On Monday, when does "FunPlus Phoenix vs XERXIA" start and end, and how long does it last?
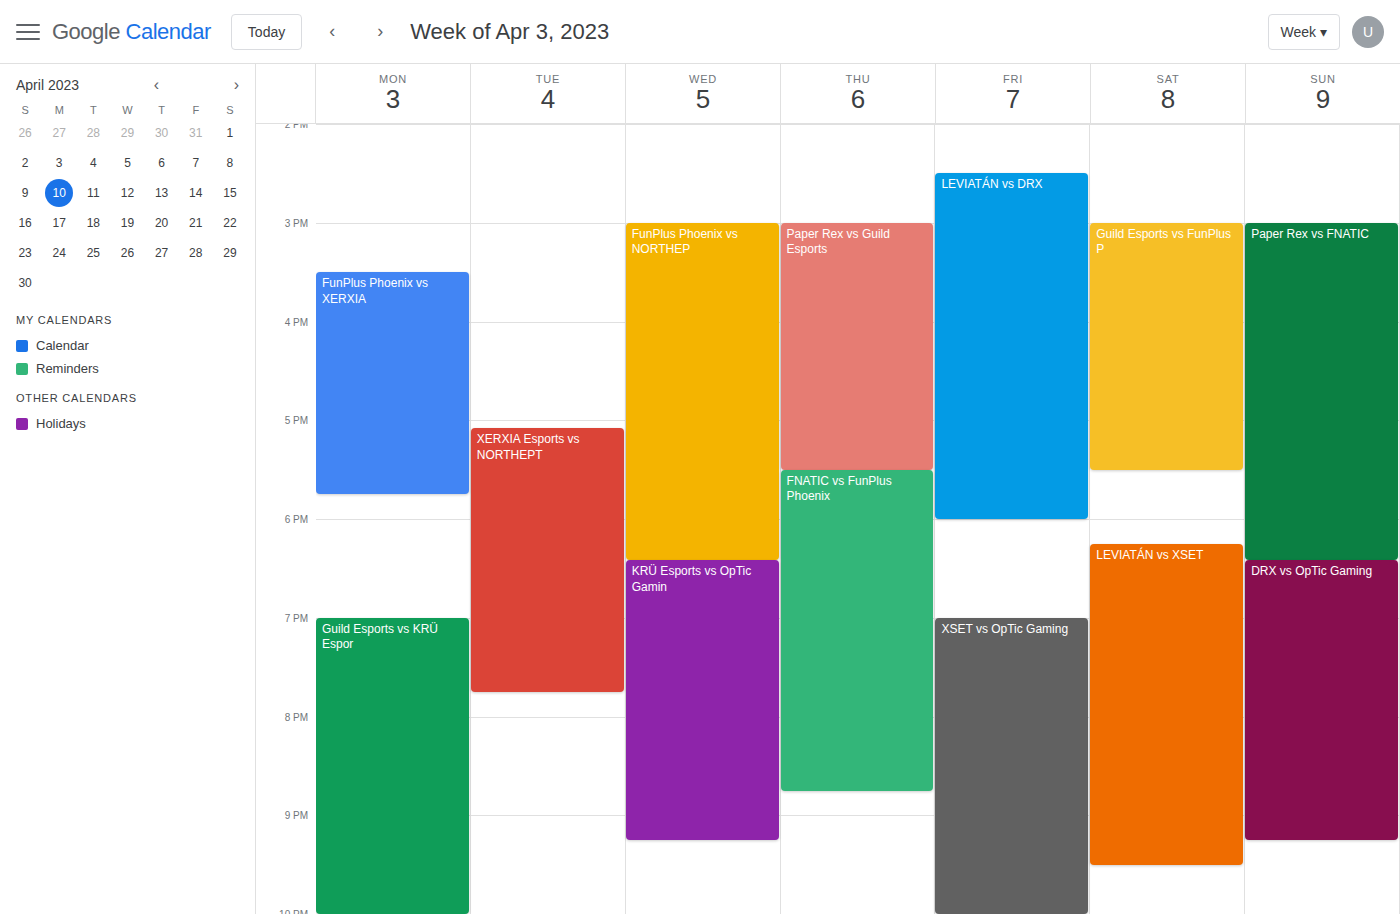
15:30 to 17:45, 2 hours 15 minutes